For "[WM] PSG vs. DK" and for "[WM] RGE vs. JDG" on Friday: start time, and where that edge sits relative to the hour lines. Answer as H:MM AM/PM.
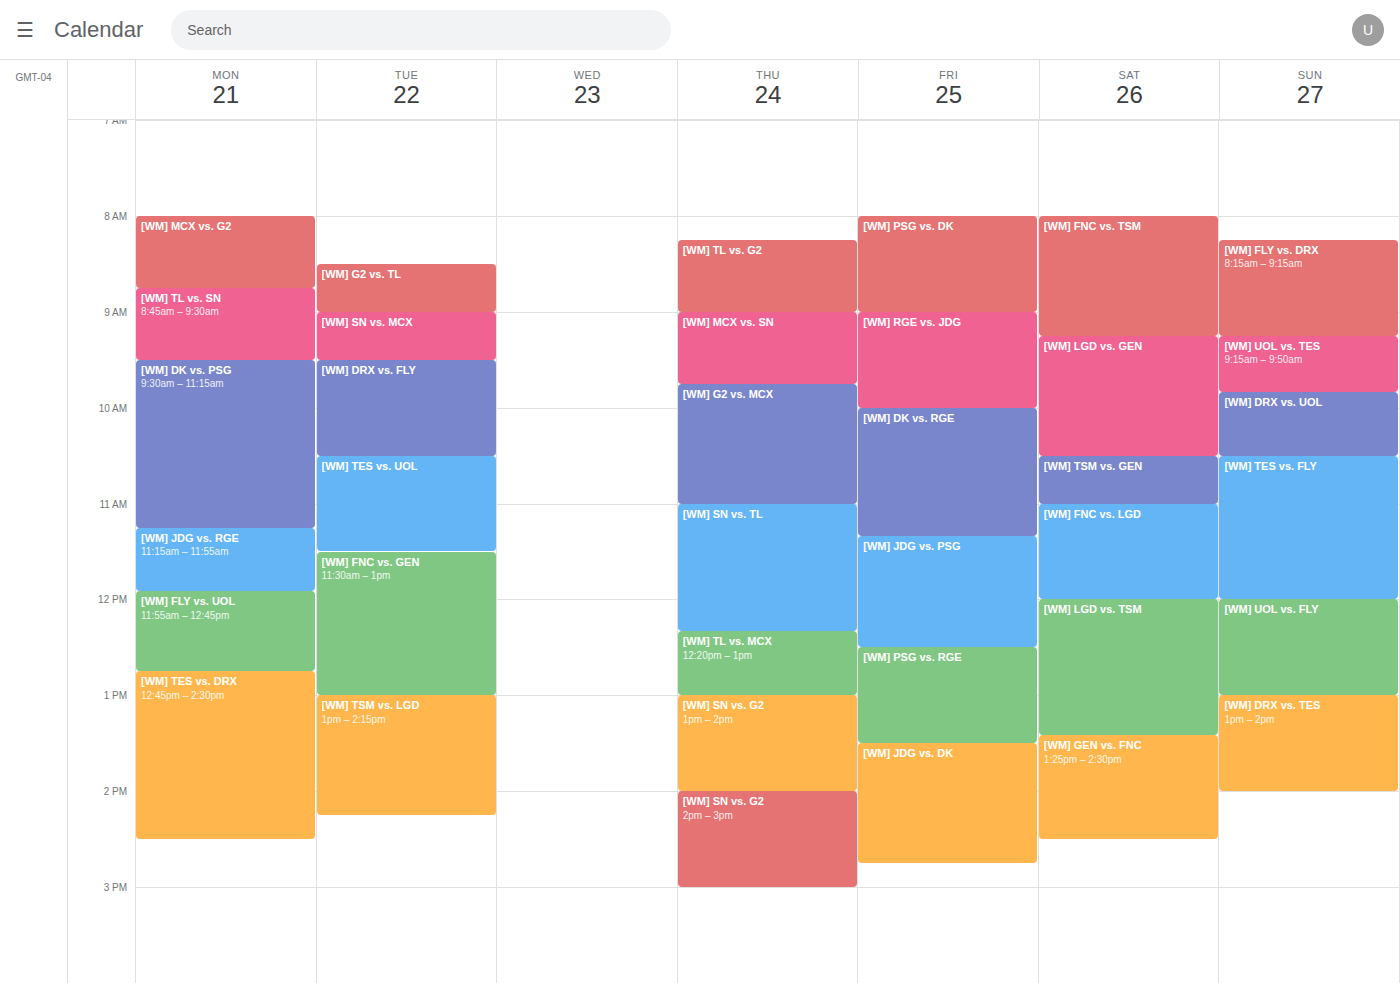
"[WM] PSG vs. DK": 8:00 AM, exactly on the 8 AM line. "[WM] RGE vs. JDG": 9:00 AM, exactly on the 9 AM line.